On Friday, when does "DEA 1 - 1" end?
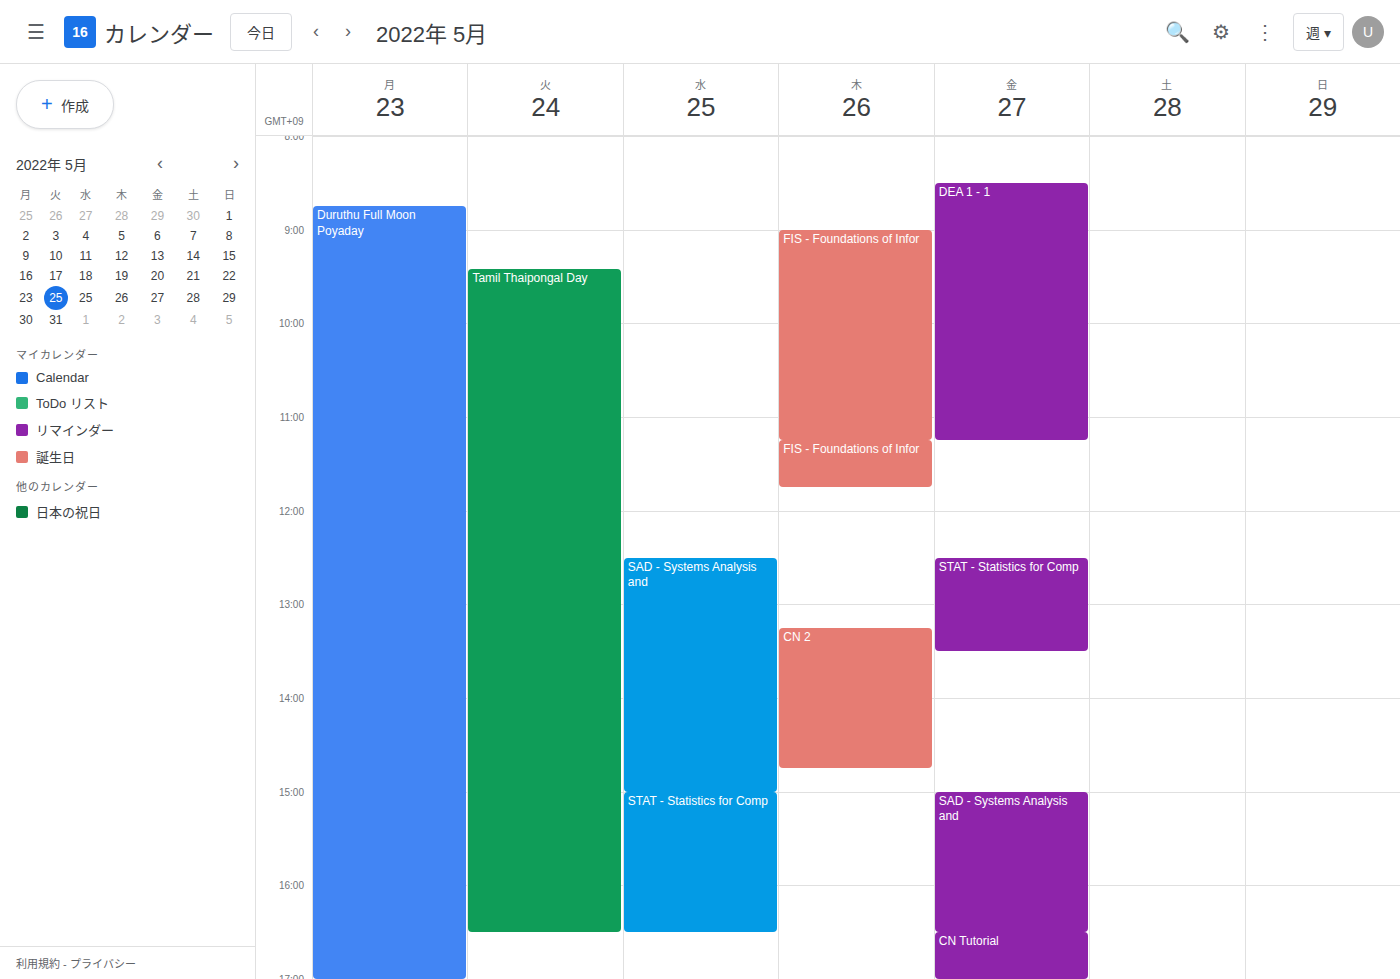
11:15 AM